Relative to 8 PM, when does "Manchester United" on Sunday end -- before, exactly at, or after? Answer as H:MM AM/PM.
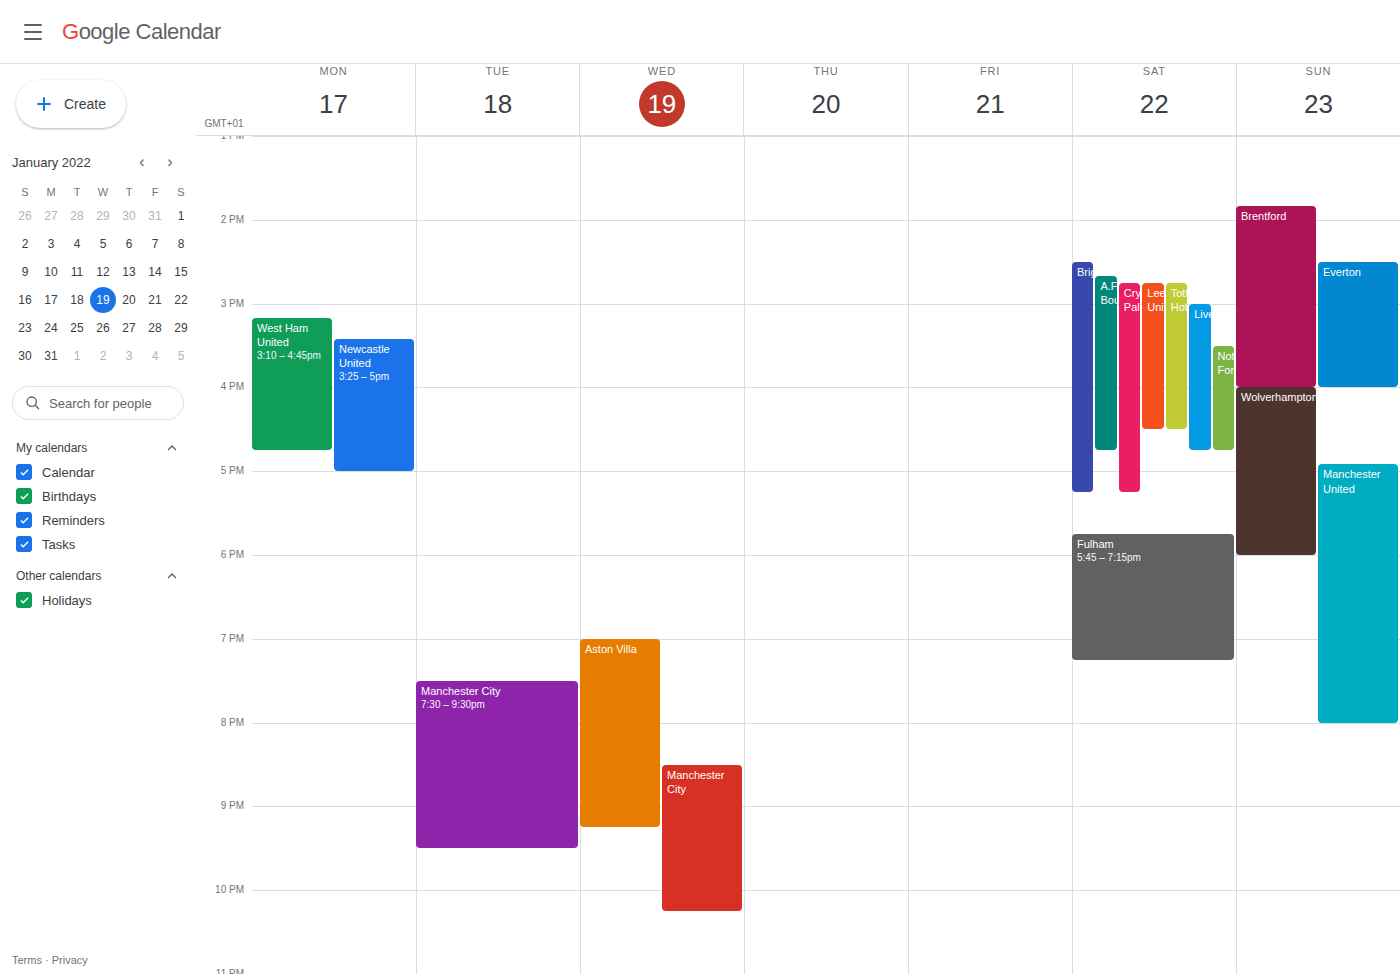
8:00 PM -- exactly at 8 PM, on the 8 PM line.